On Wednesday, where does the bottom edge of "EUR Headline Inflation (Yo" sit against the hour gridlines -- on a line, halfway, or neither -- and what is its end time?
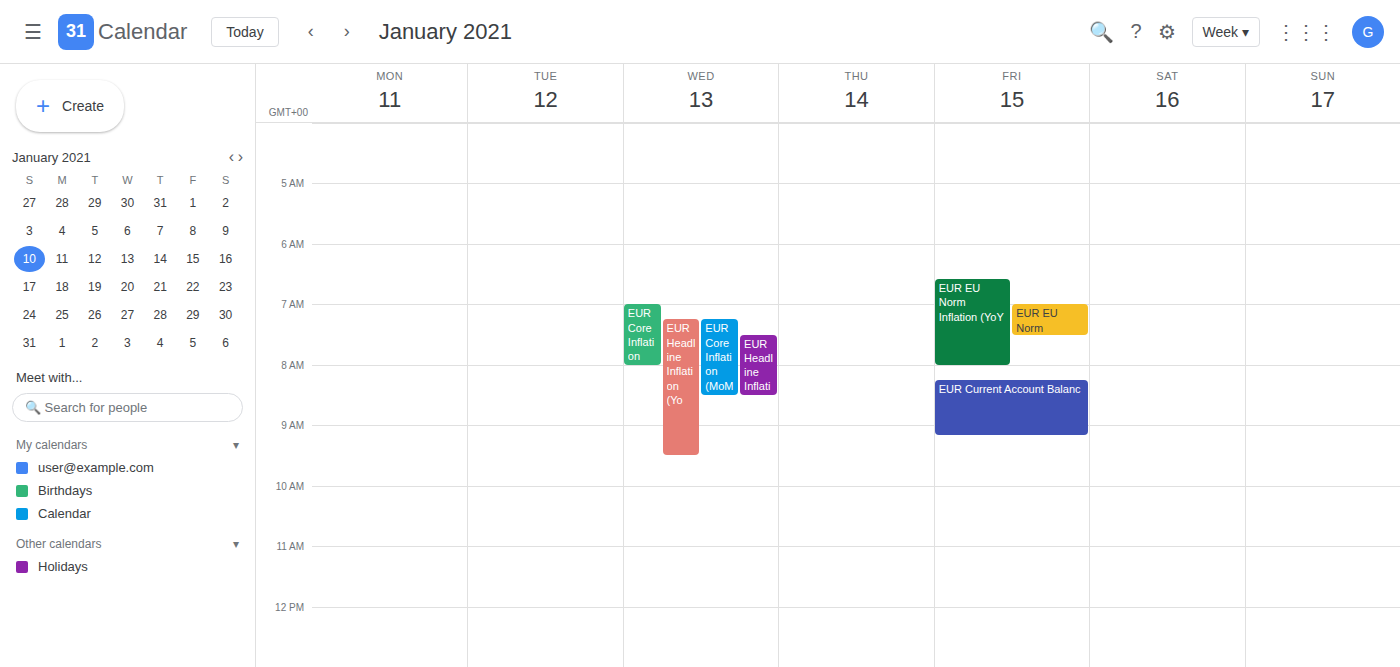
09:30 -- halfway between the 09:00 and 10:00 lines.